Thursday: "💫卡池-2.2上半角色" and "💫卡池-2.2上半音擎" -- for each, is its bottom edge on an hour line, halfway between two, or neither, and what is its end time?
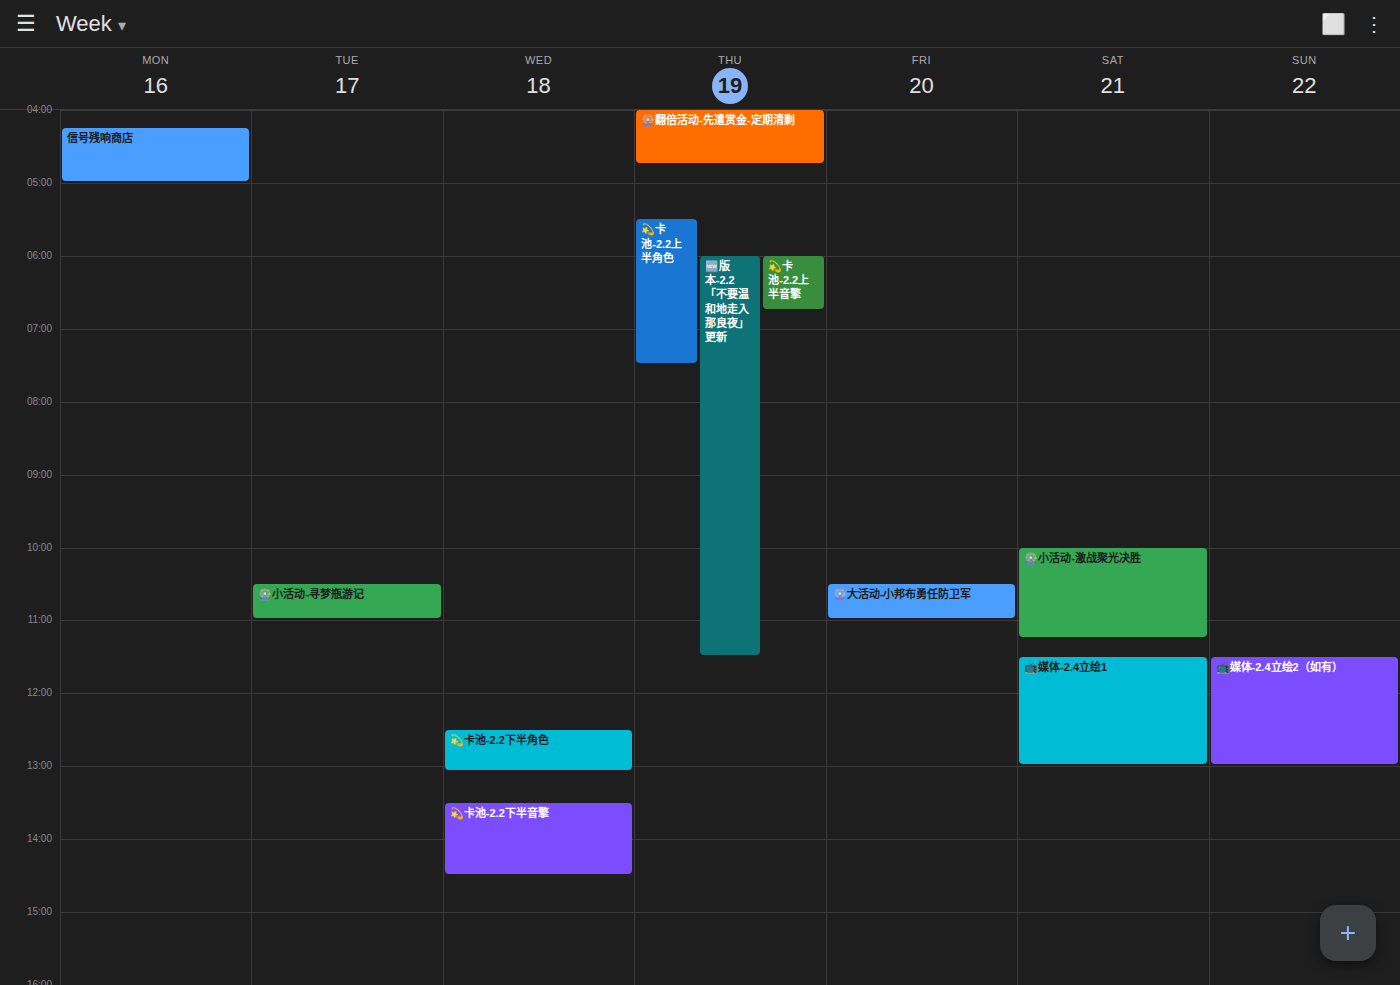
"💫卡池-2.2上半角色": 7:30 AM, halfway between the 7 AM and 8 AM lines. "💫卡池-2.2上半音擎": 6:45 AM, neither: three quarters of the way from the 6 AM line to the 7 AM line.